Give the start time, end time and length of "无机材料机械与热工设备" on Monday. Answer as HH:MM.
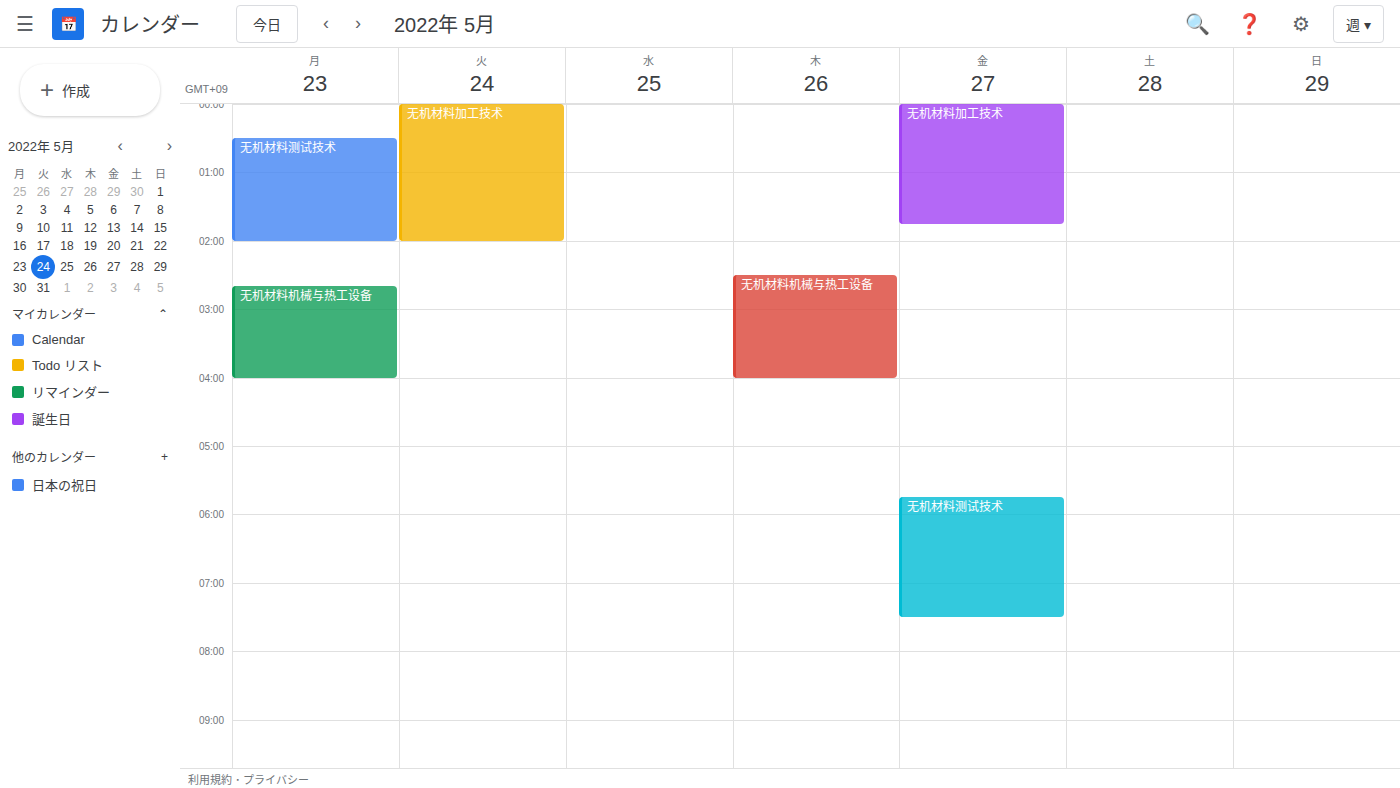
02:40 to 04:00, 1 hour 20 minutes